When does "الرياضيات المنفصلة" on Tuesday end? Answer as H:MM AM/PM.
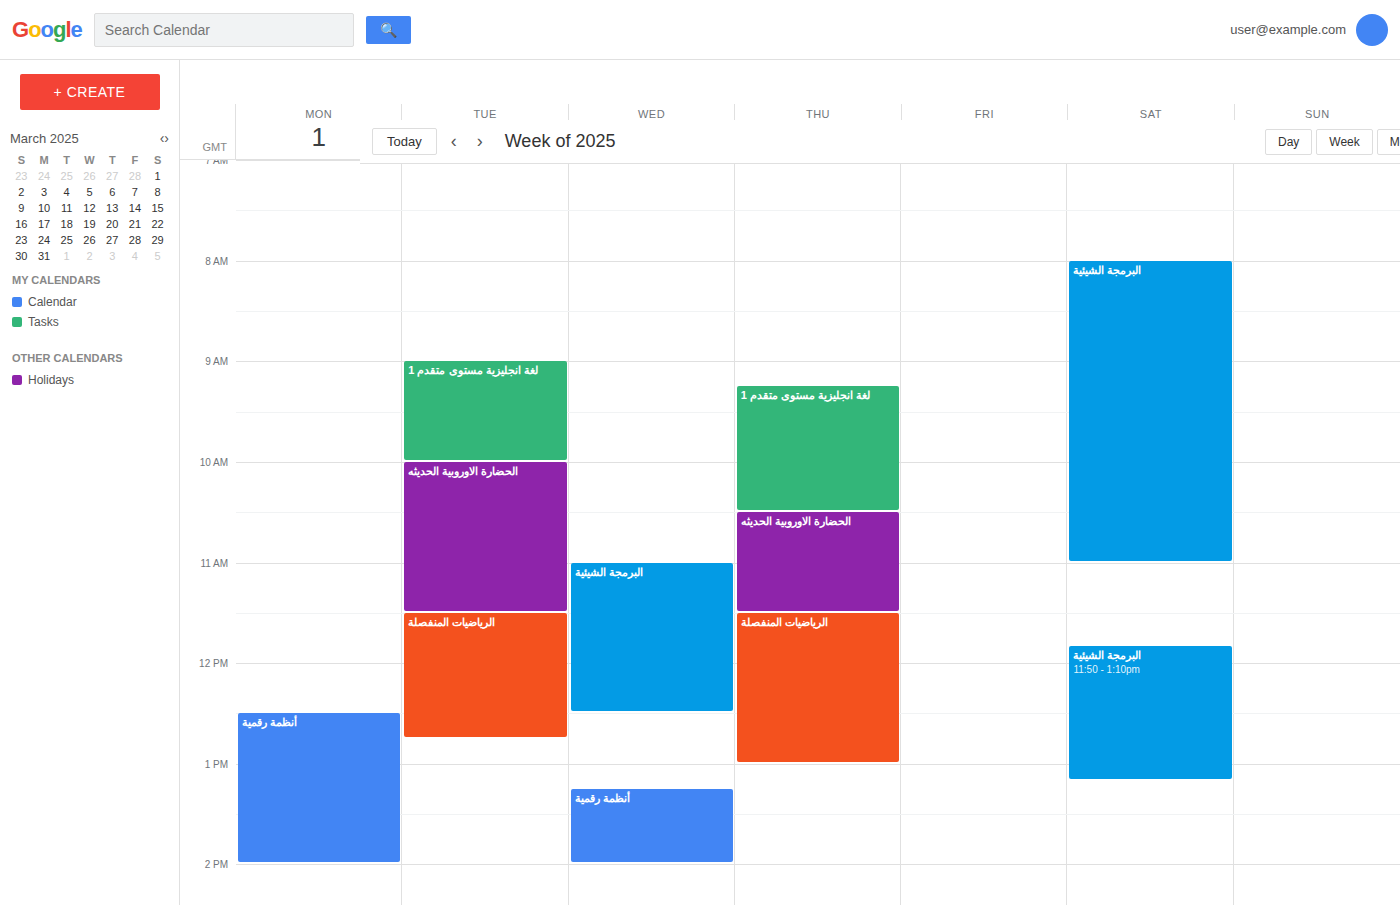
12:45 PM